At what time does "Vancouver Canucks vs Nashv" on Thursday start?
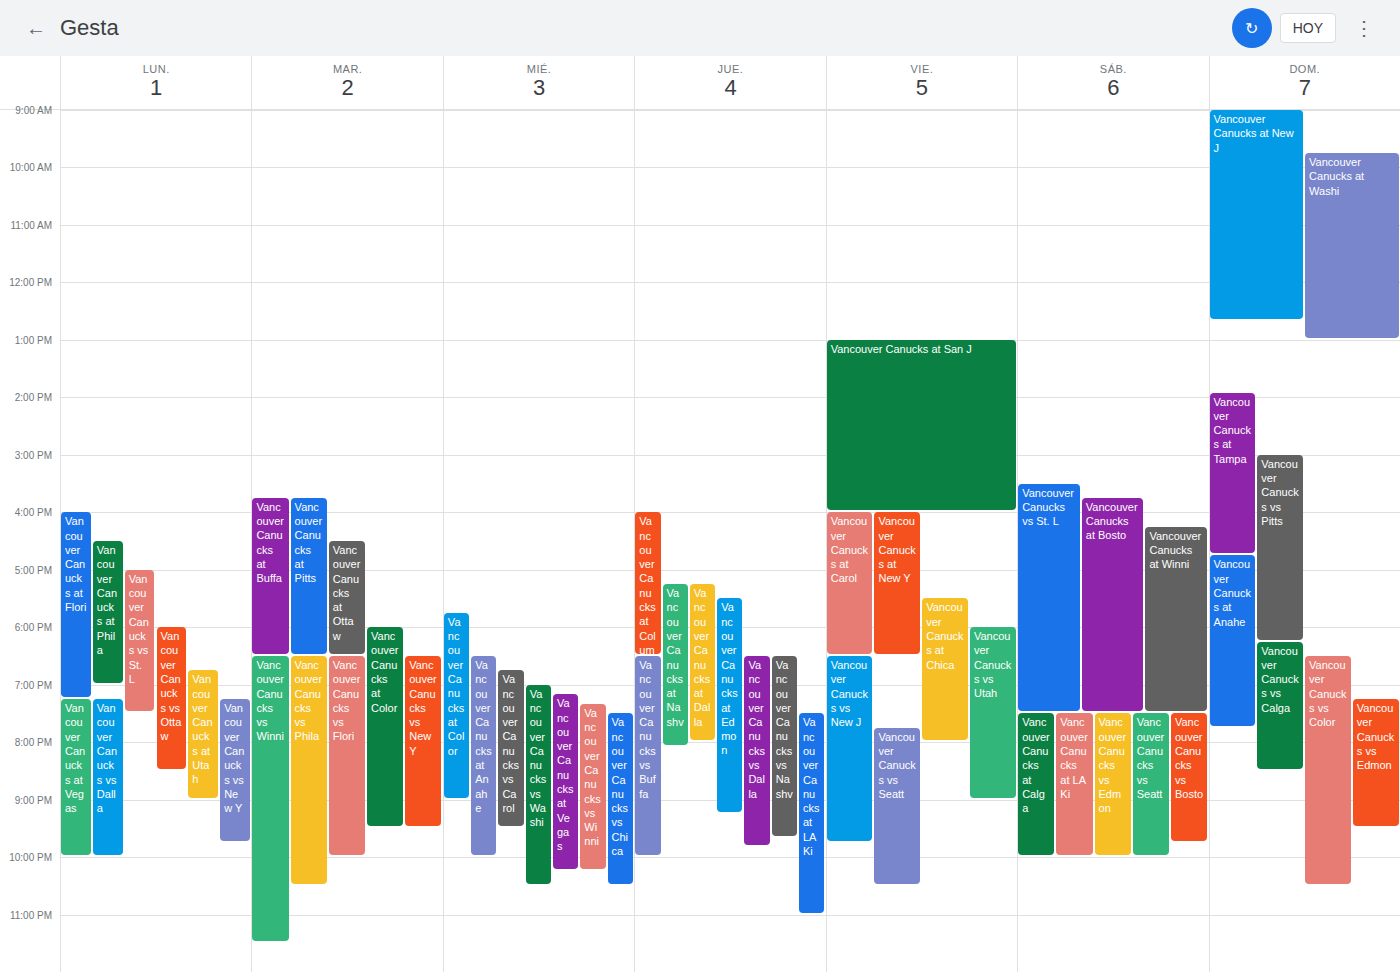
6:30 PM